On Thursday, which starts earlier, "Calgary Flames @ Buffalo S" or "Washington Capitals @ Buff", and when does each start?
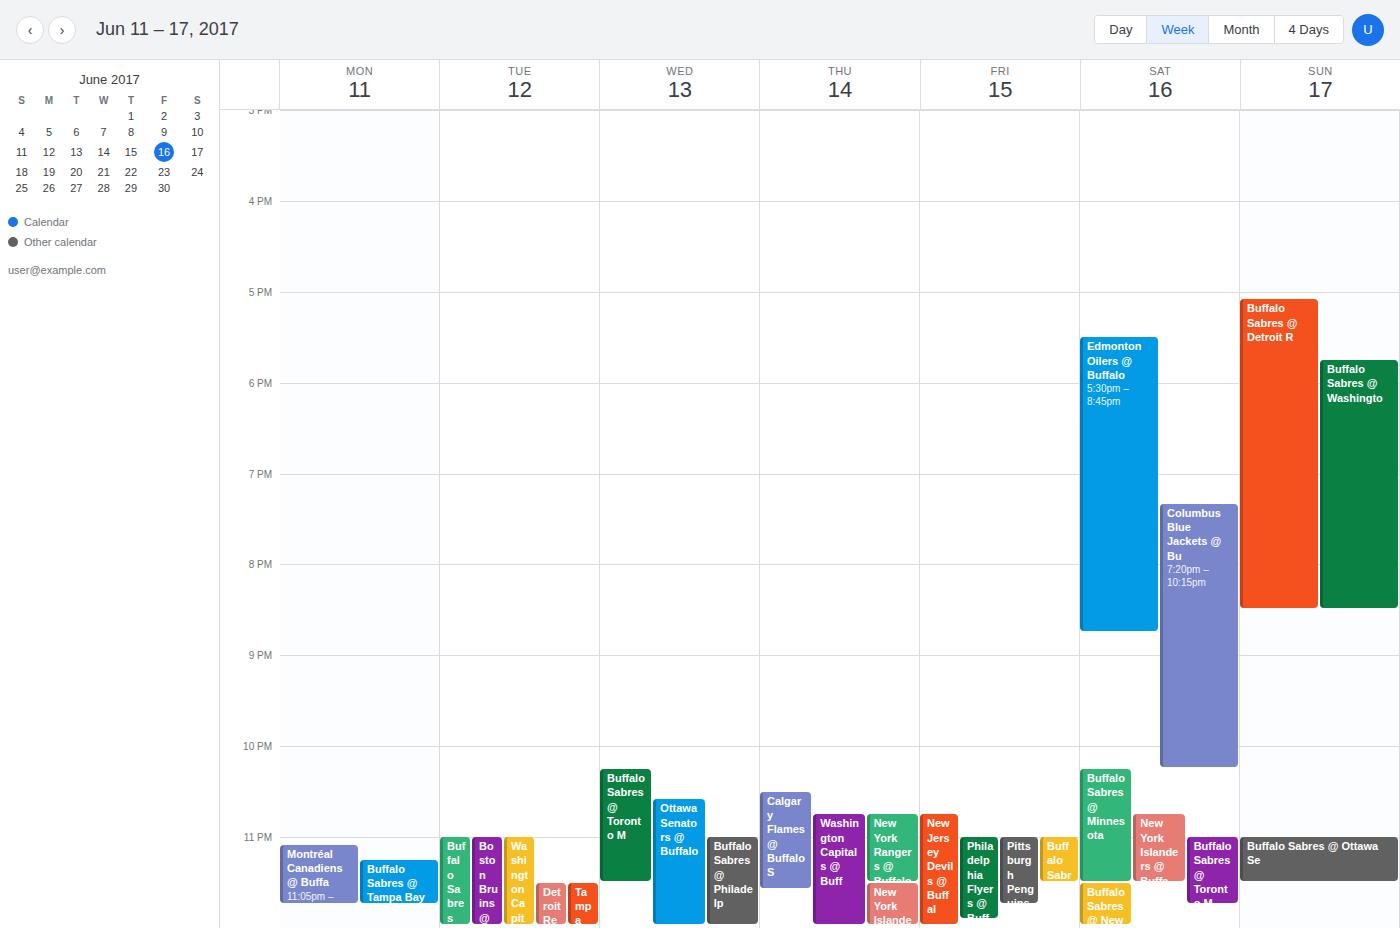
"Calgary Flames @ Buffalo S" 10:30 PM; "Washington Capitals @ Buff" 10:45 PM.